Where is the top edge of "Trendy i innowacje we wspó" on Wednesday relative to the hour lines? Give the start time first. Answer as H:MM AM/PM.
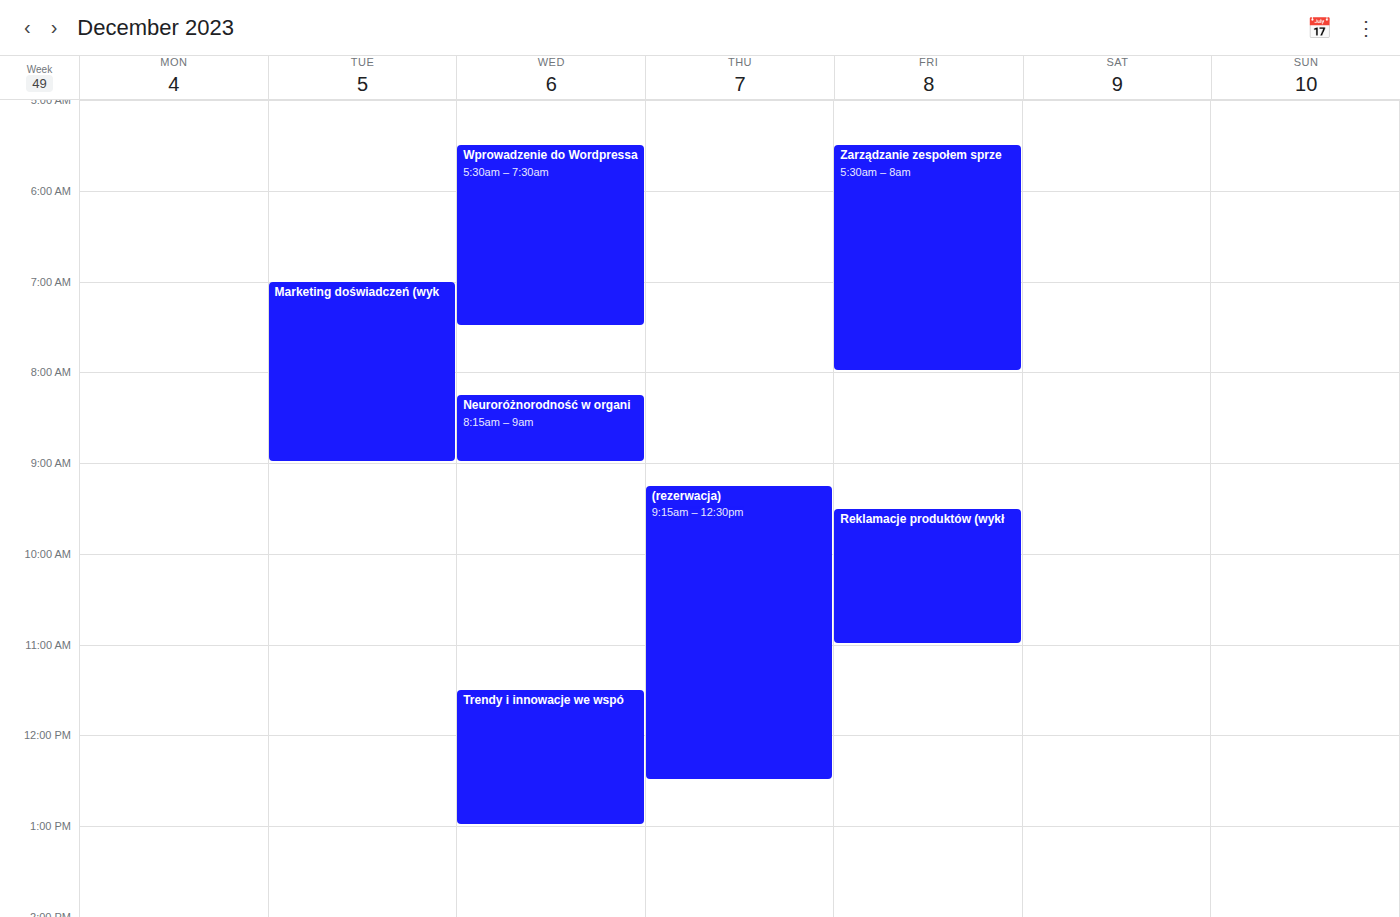
11:30 AM -- halfway between the 11 AM and 12 PM lines.